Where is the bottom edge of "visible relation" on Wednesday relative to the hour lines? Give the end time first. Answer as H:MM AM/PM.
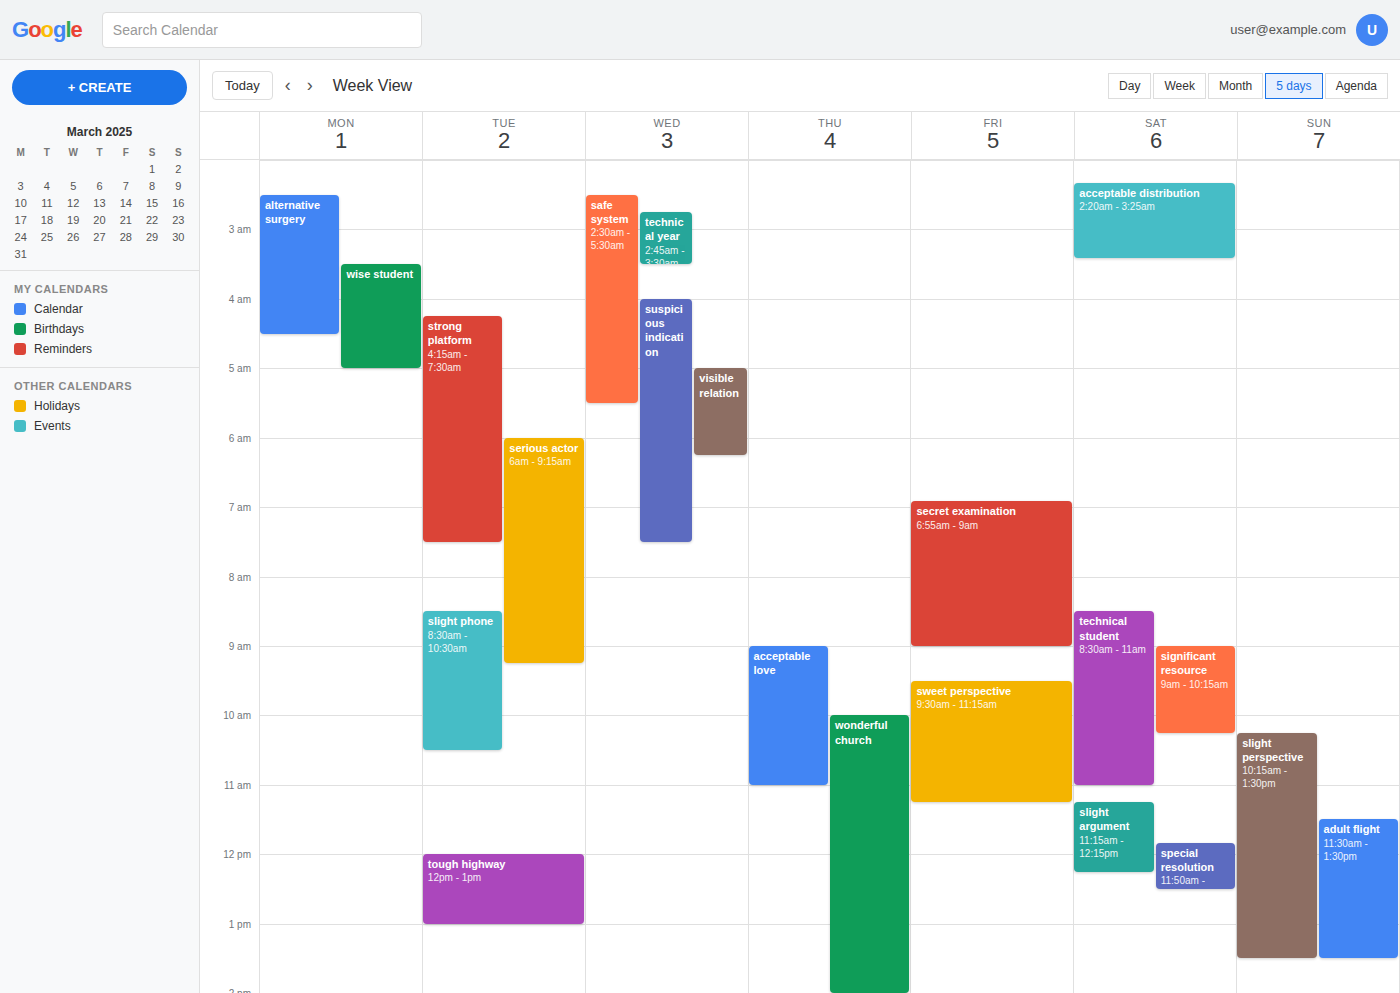
6:15 AM -- neither: a quarter of the way from the 6 AM line to the 7 AM line.